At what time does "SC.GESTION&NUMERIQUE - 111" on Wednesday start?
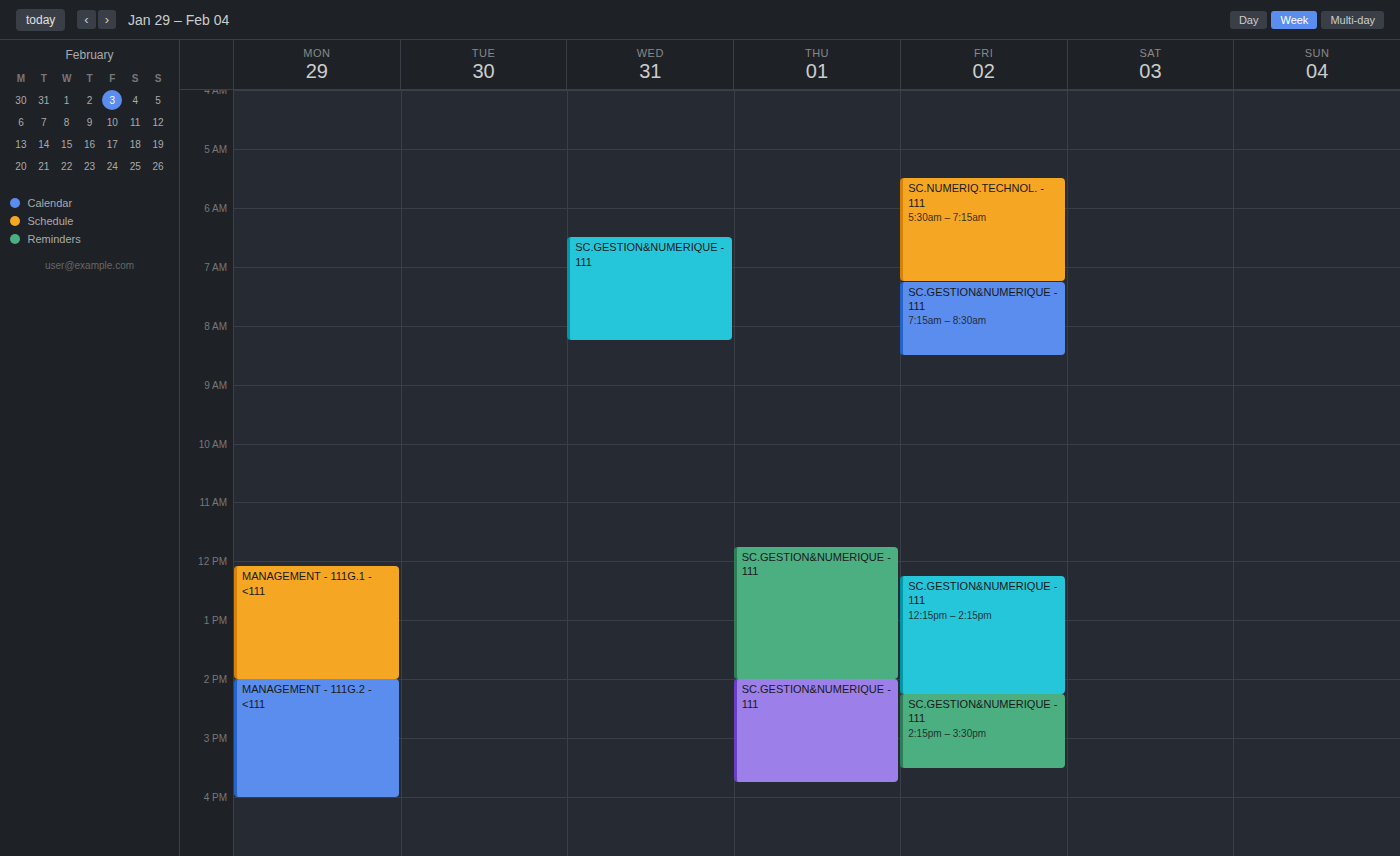
6:30 AM